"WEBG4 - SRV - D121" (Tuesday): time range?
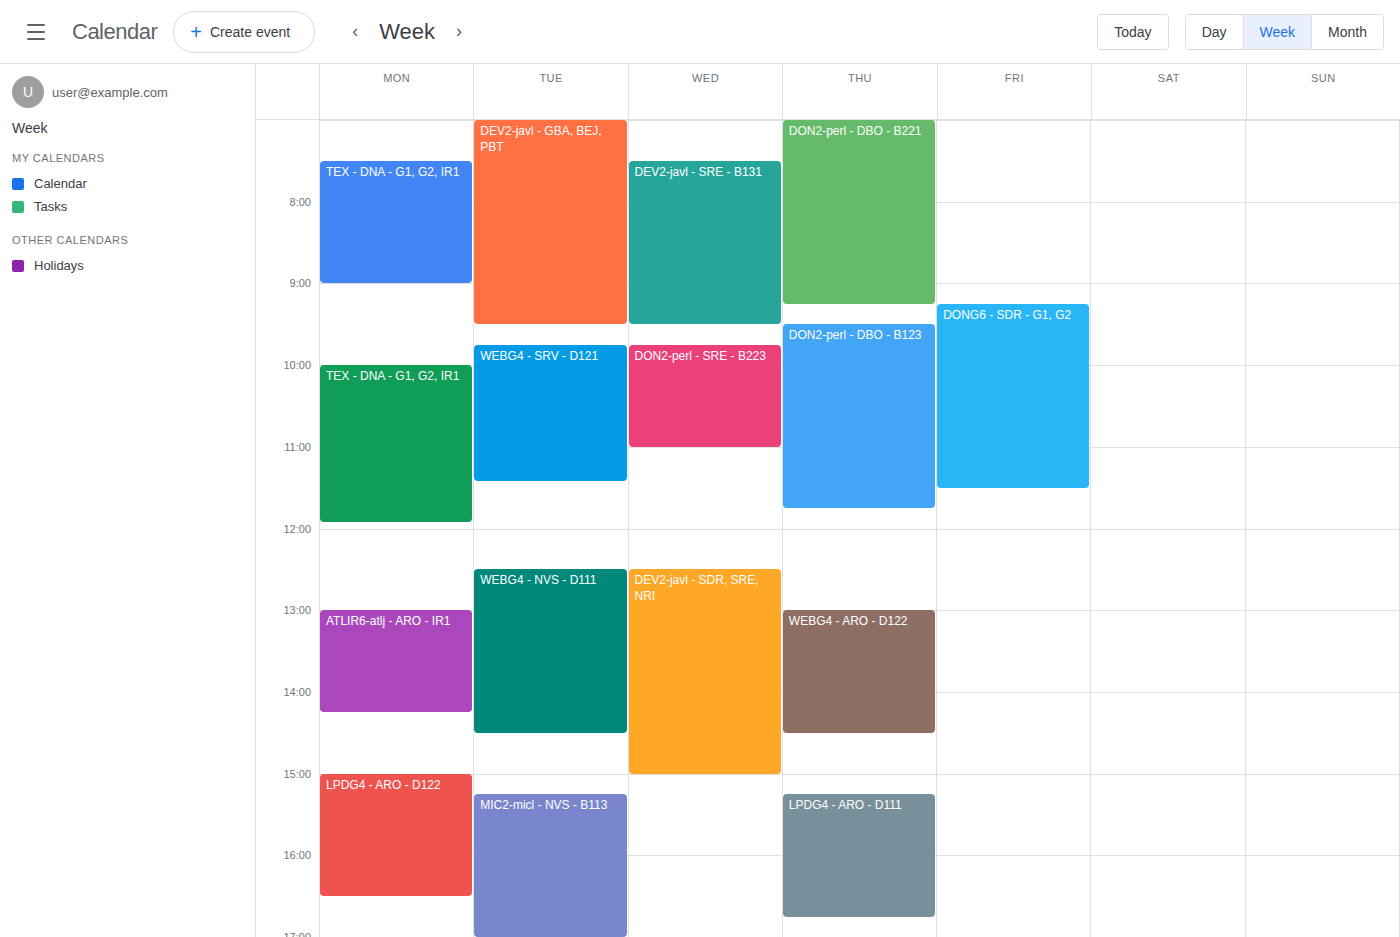
9:45 AM to 11:25 AM